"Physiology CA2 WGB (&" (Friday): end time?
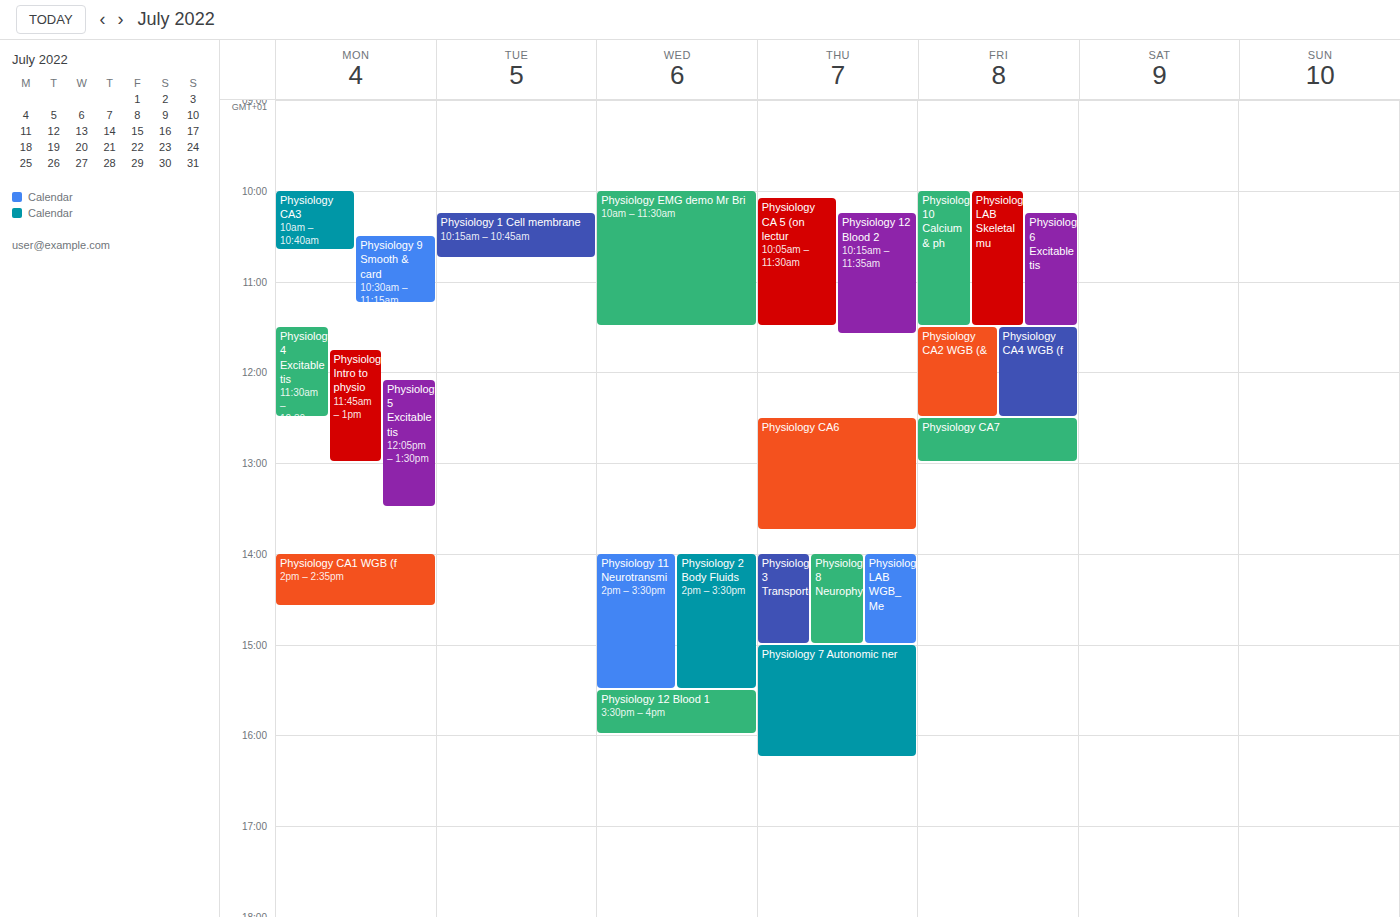
12:30 PM